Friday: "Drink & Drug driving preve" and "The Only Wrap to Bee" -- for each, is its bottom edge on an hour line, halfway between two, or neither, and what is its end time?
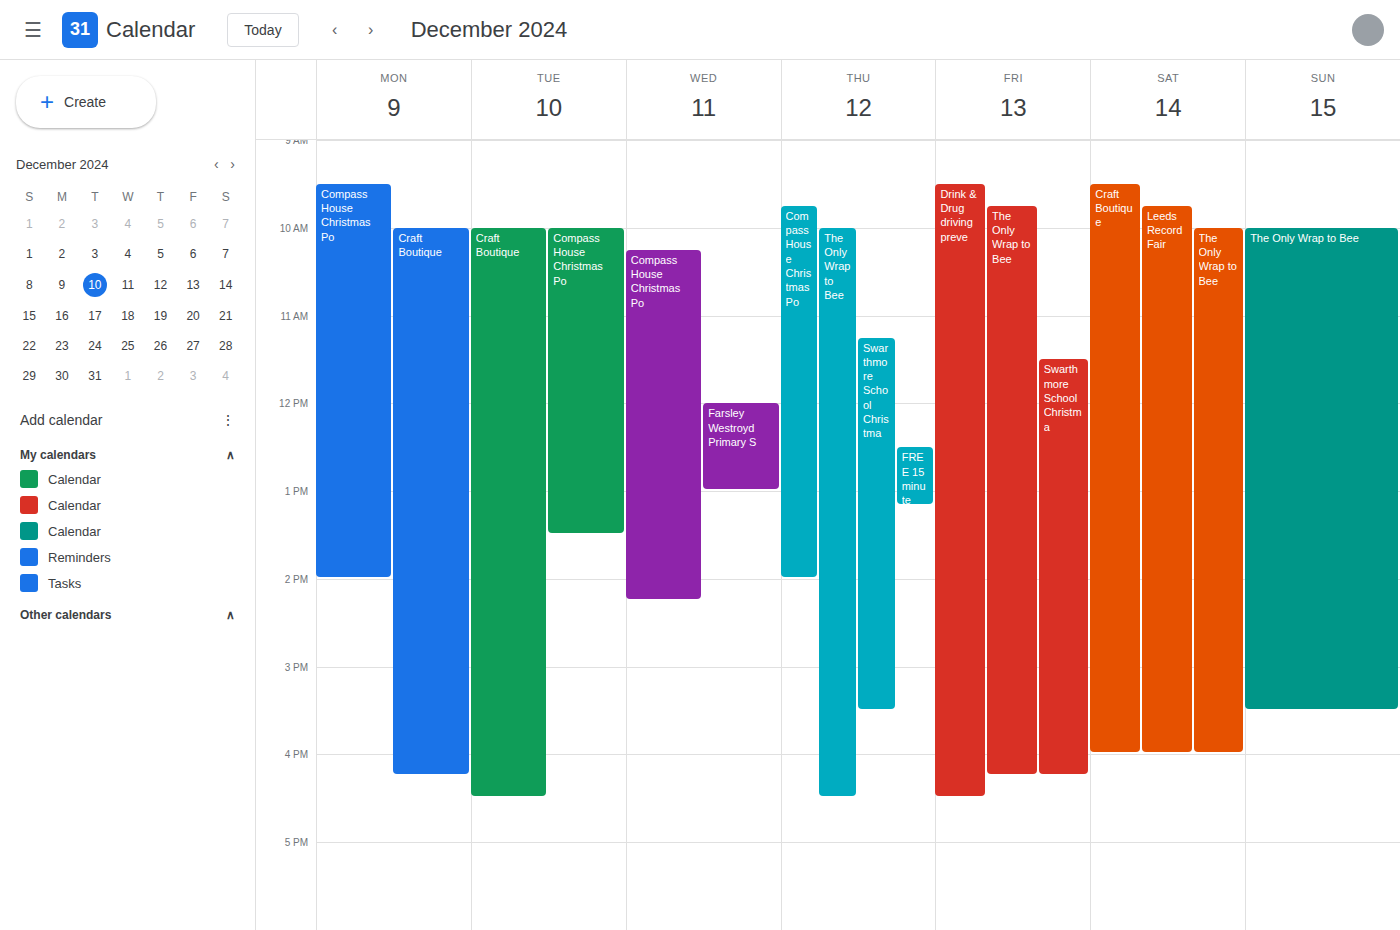
"Drink & Drug driving preve": 16:30, halfway between the 16:00 and 17:00 lines. "The Only Wrap to Bee": 16:15, neither: a quarter of the way from the 16:00 line to the 17:00 line.